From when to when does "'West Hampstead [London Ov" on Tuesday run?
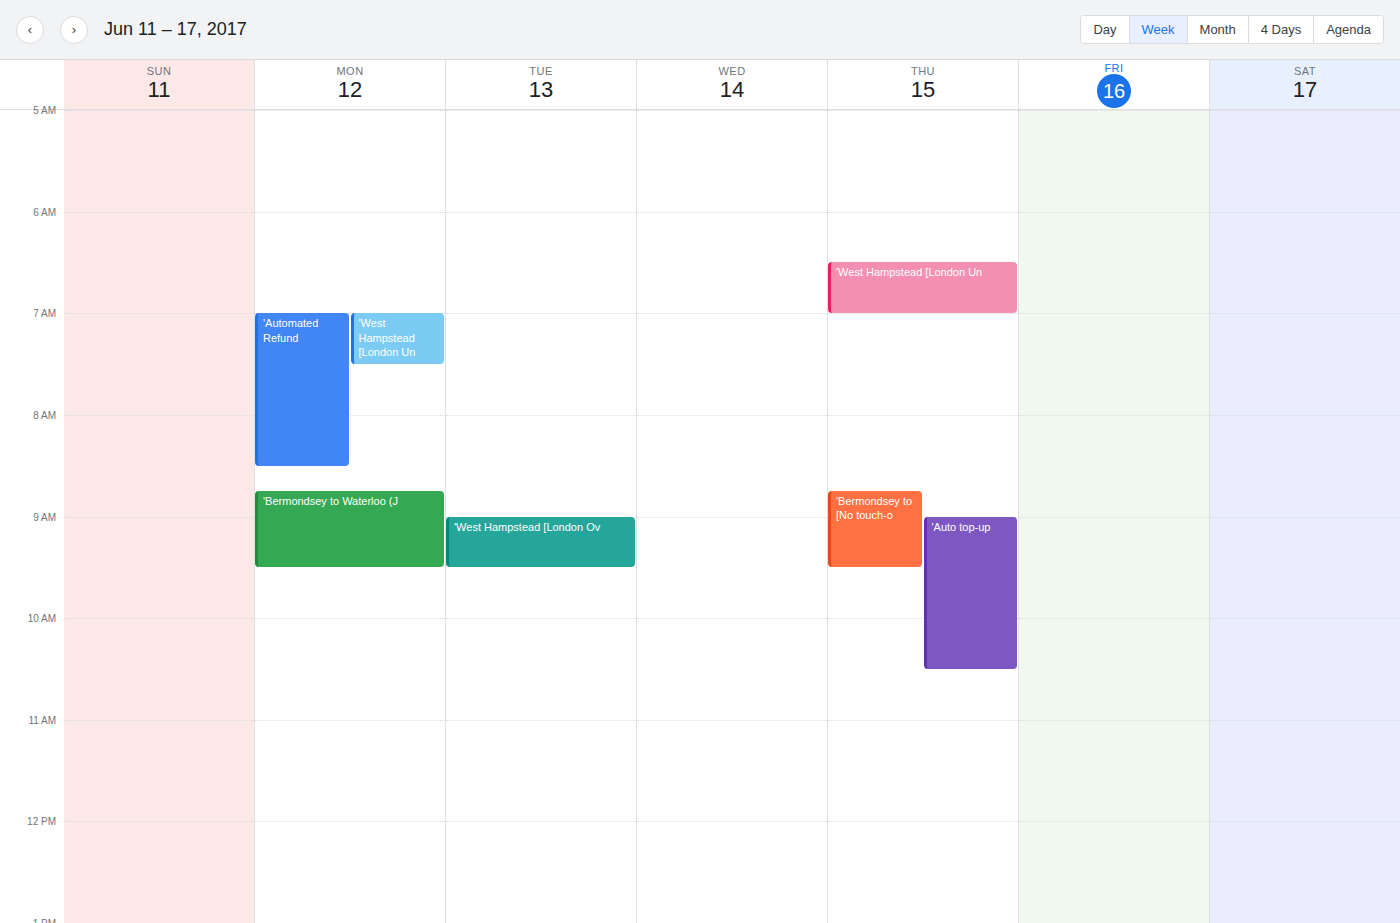
09:00 to 09:30